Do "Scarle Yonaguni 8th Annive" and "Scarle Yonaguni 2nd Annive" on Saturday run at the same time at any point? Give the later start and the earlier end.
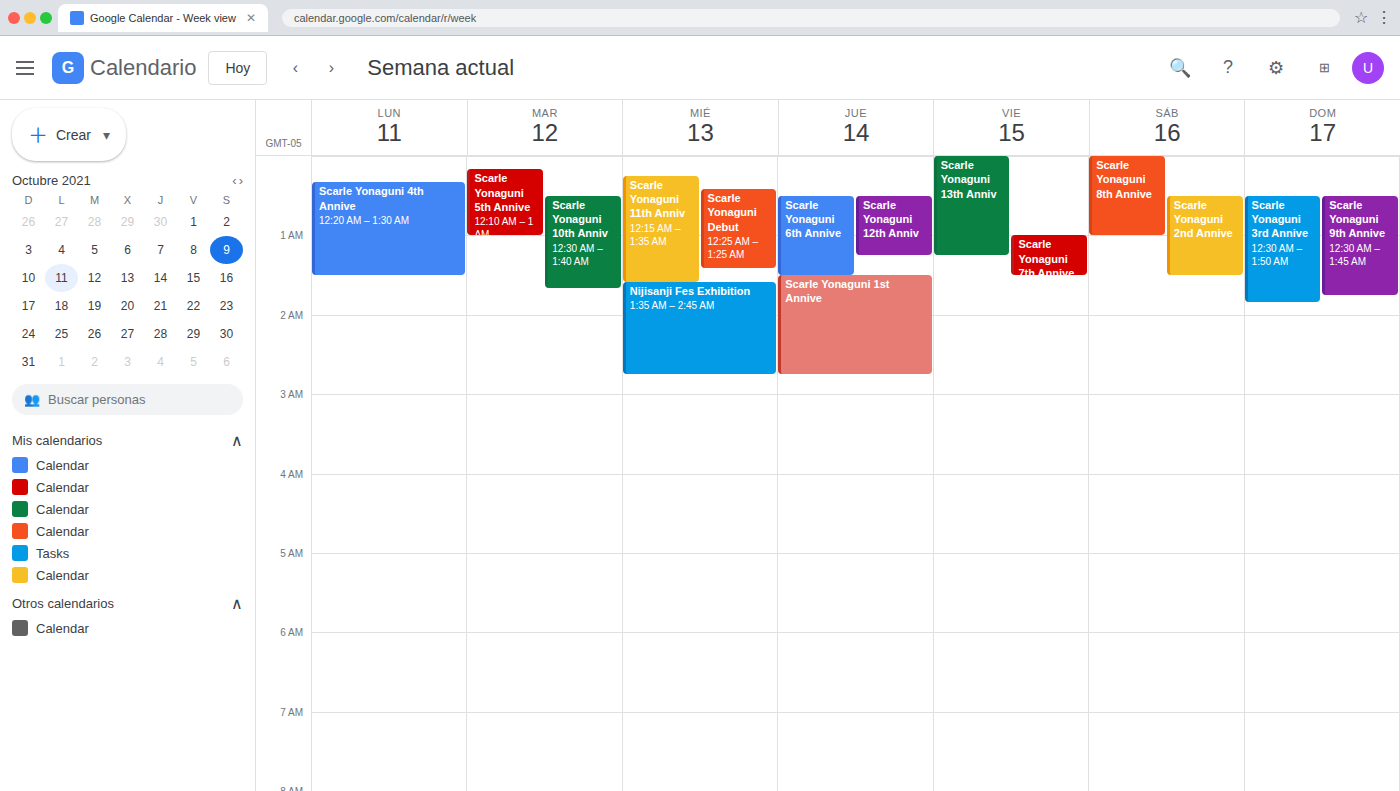
"Scarle Yonaguni 2nd Annive" starts at 12:30 AM, before "Scarle Yonaguni 8th Annive" ends at 1:00 AM -- they overlap.